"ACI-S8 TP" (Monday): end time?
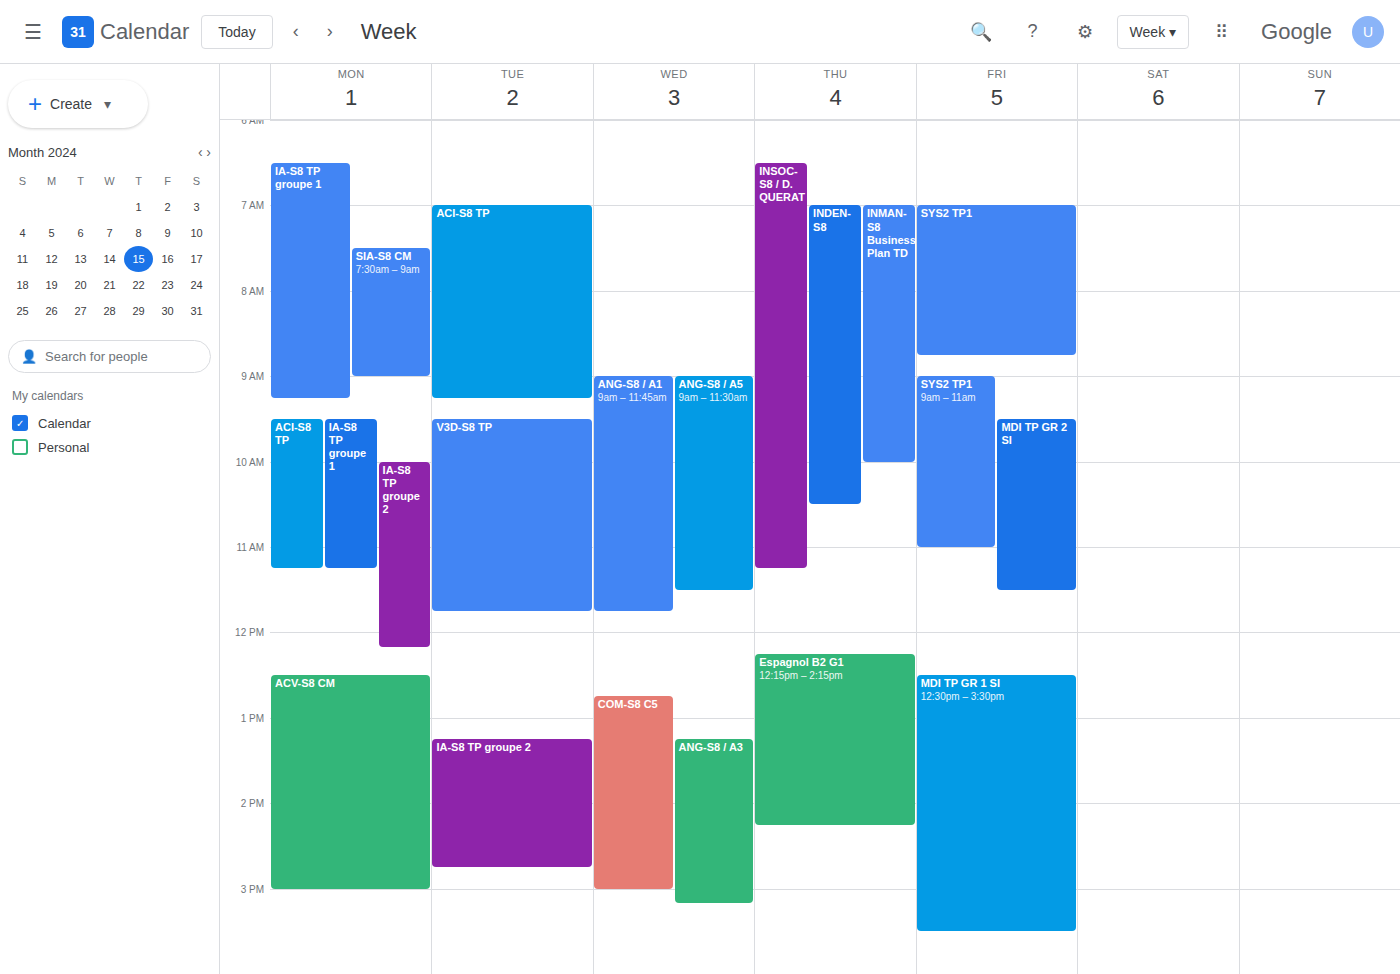
11:15